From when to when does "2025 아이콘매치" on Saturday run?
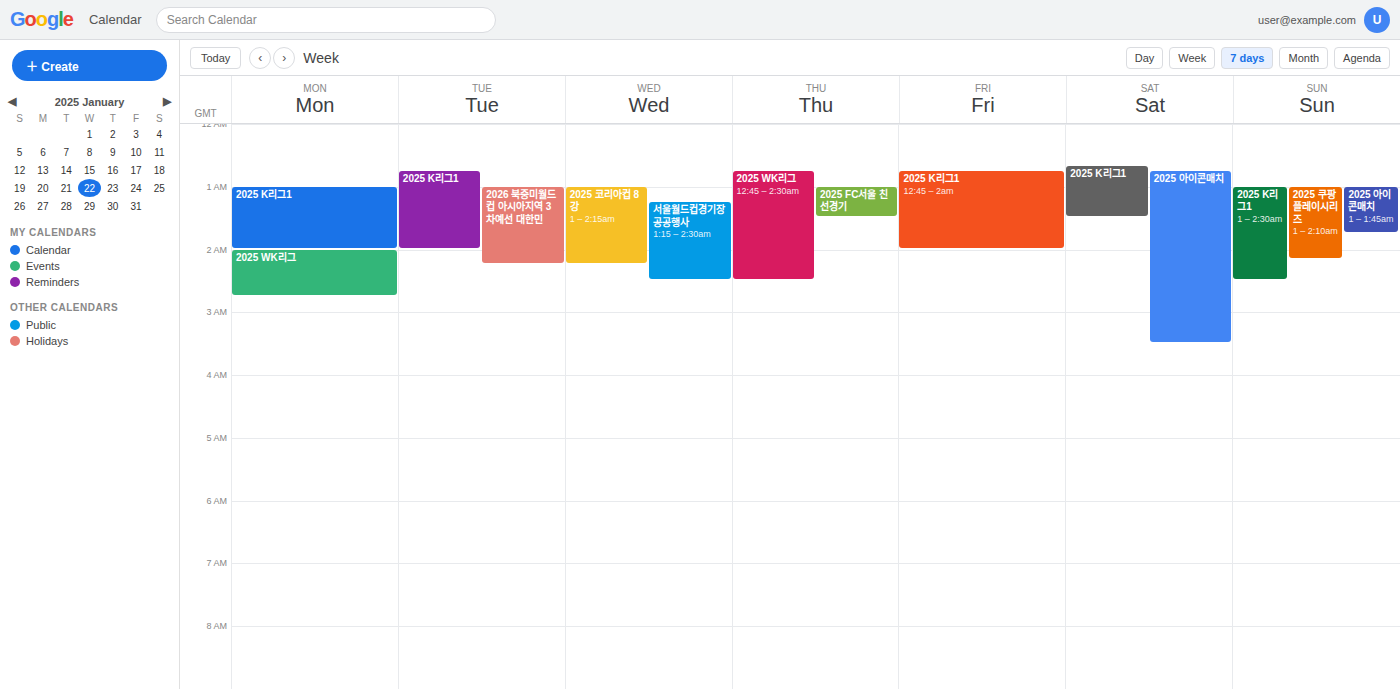
12:45 AM to 3:30 AM